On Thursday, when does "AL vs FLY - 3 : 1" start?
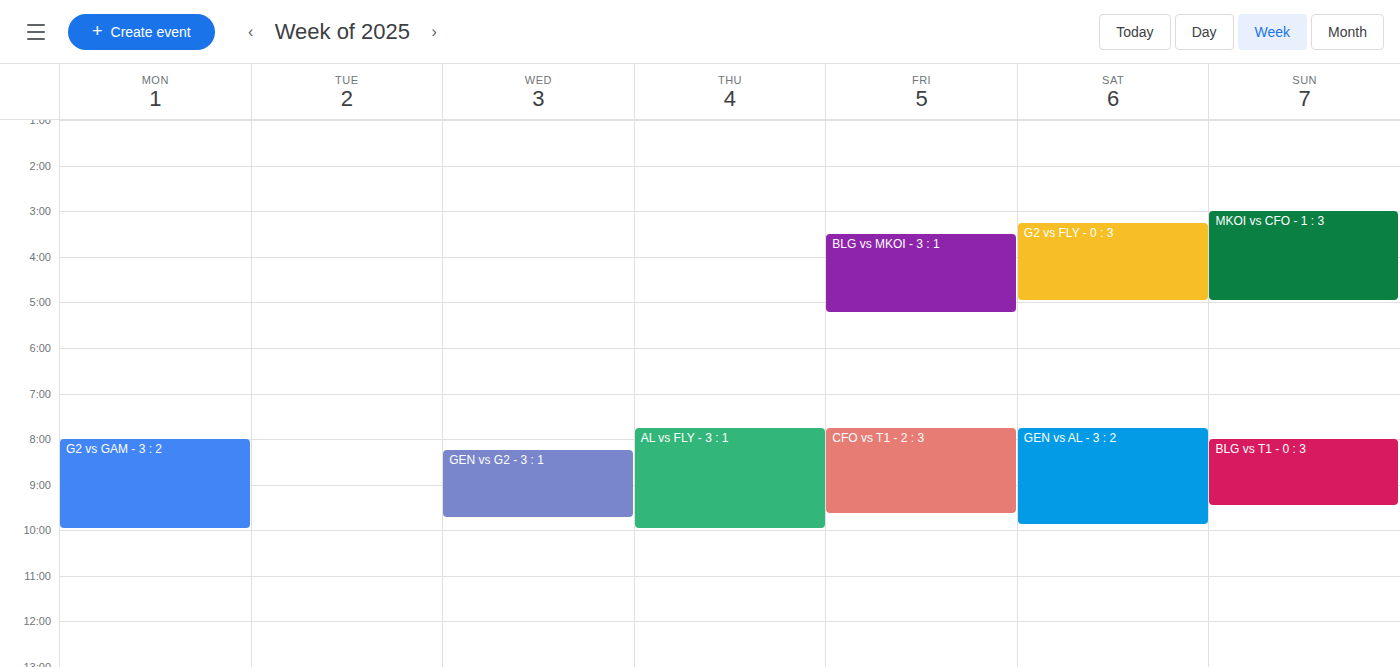
7:45 AM